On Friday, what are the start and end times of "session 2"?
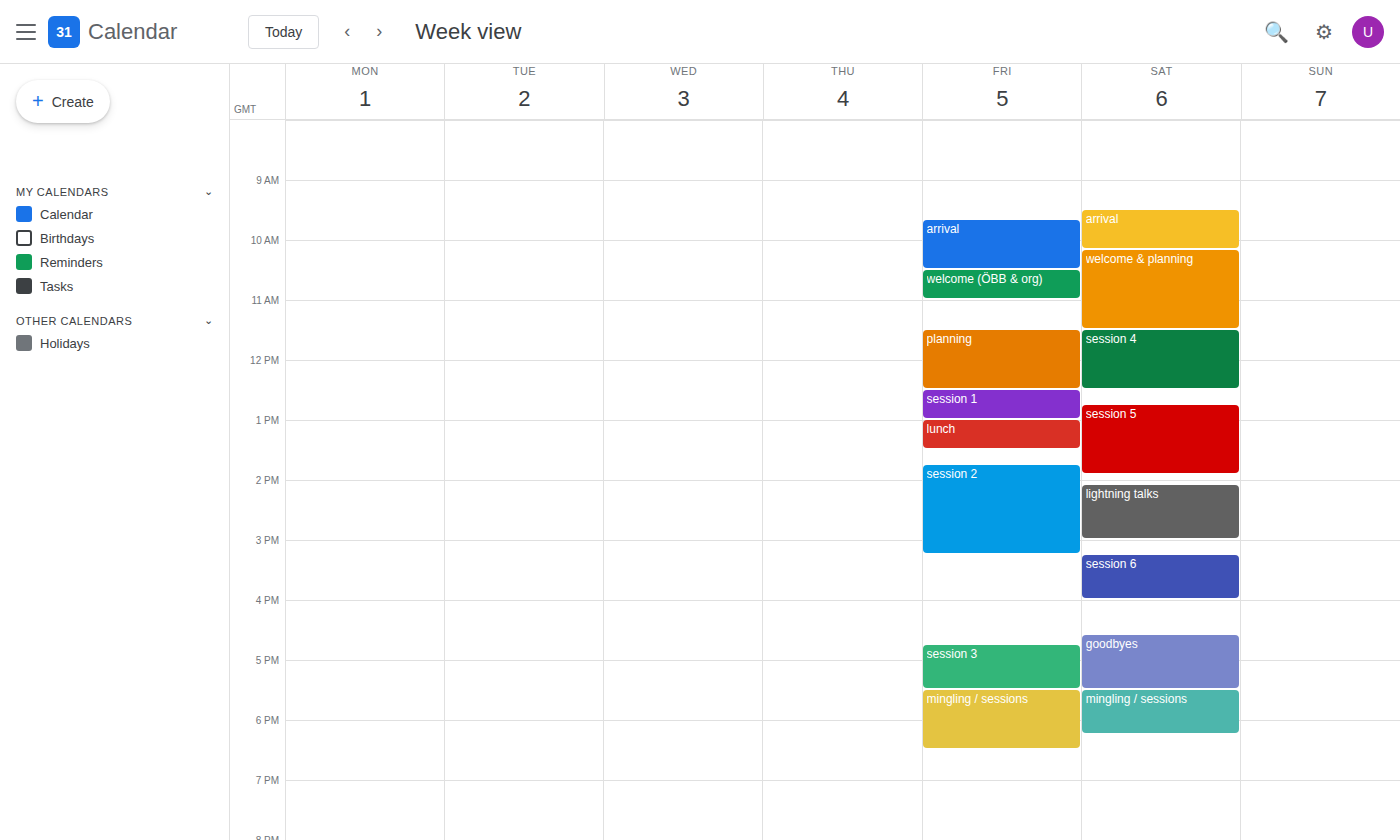
1:45 PM to 3:15 PM